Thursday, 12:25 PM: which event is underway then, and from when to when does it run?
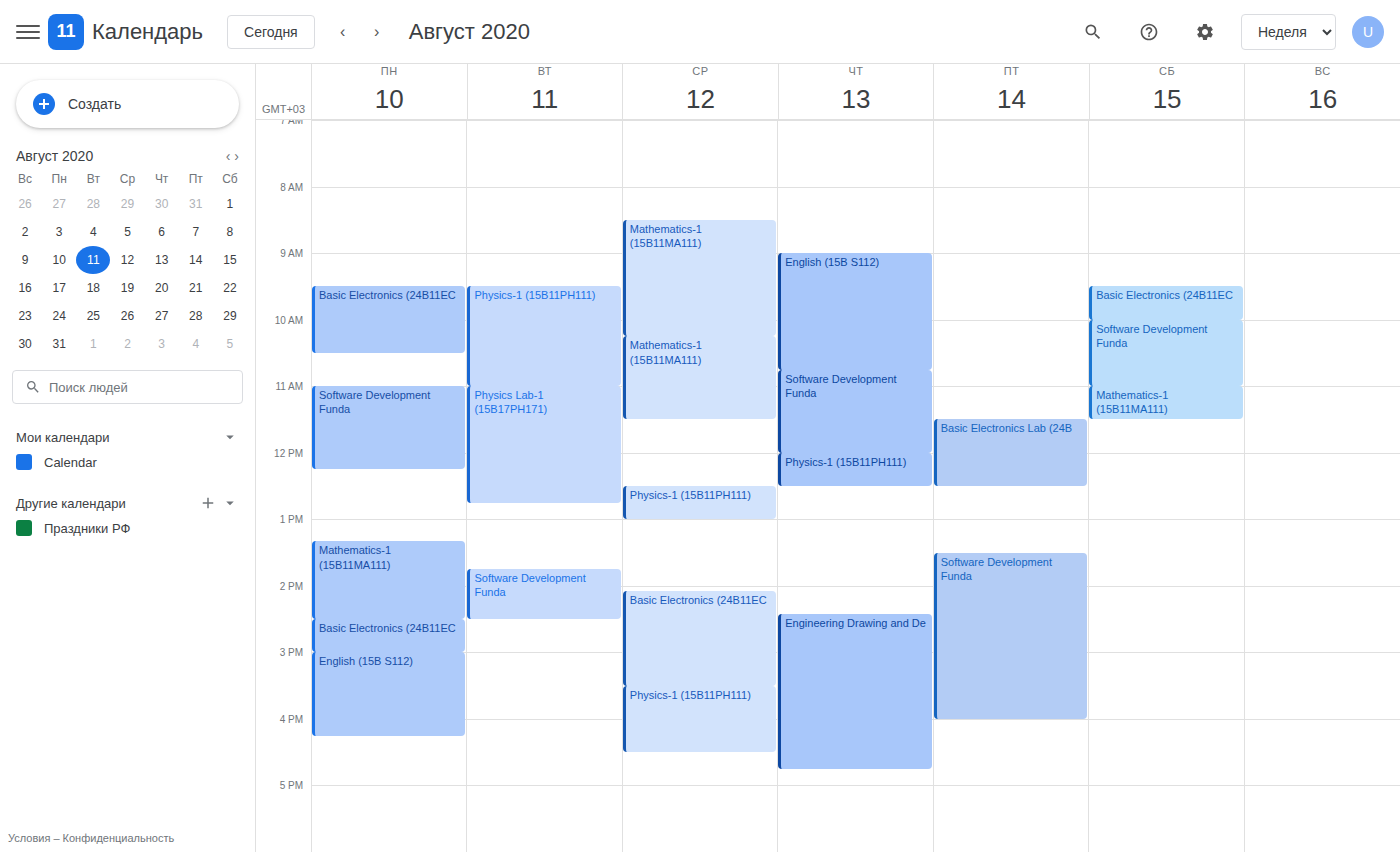
"Physics-1 (15B11PH111)", 12:00 PM to 12:30 PM